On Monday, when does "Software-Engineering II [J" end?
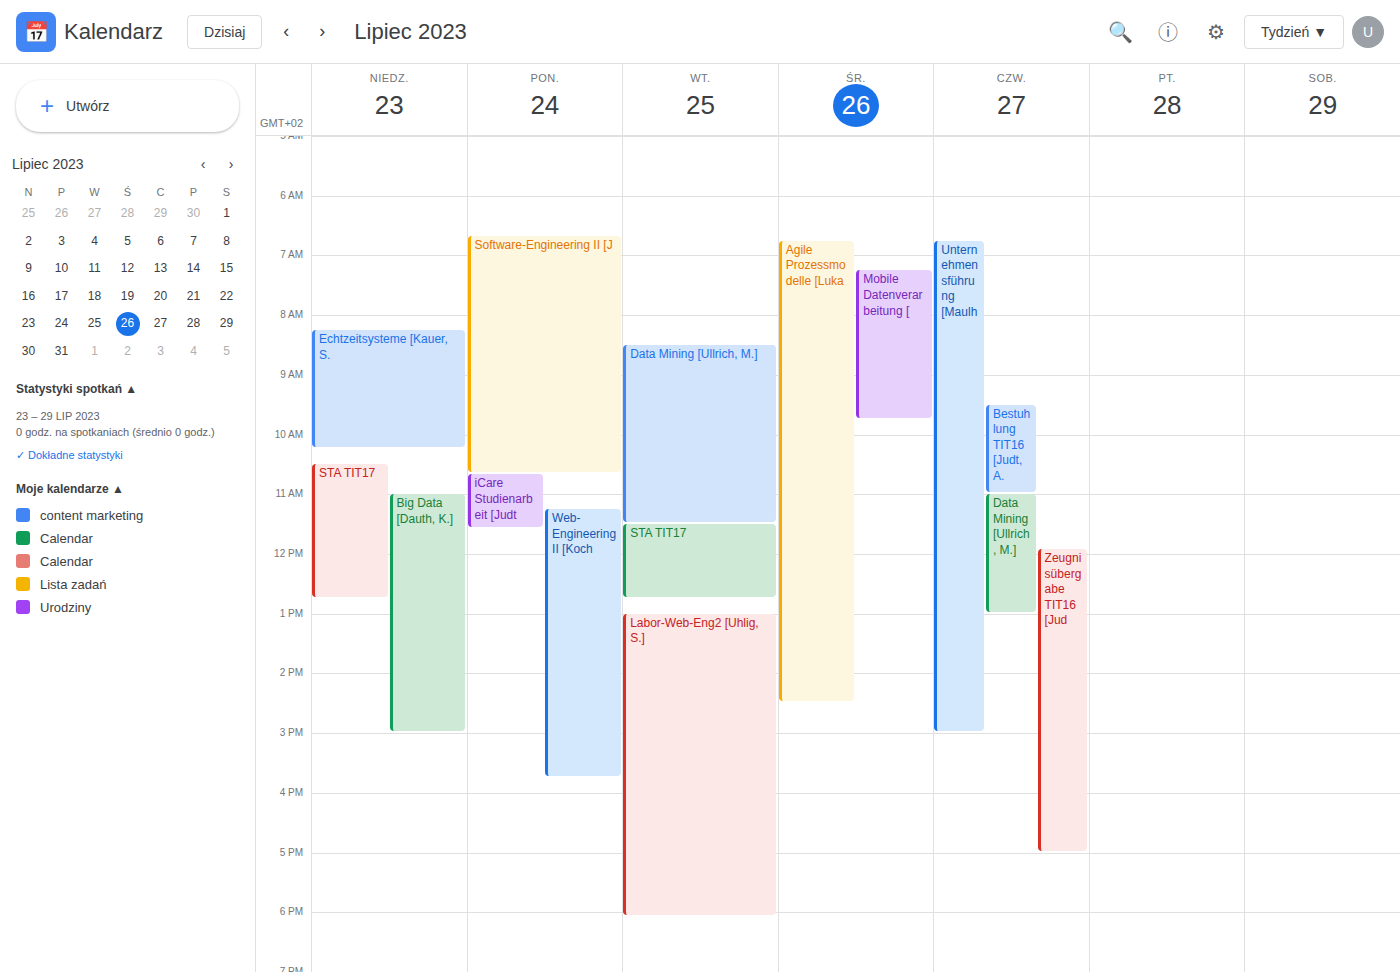
10:40